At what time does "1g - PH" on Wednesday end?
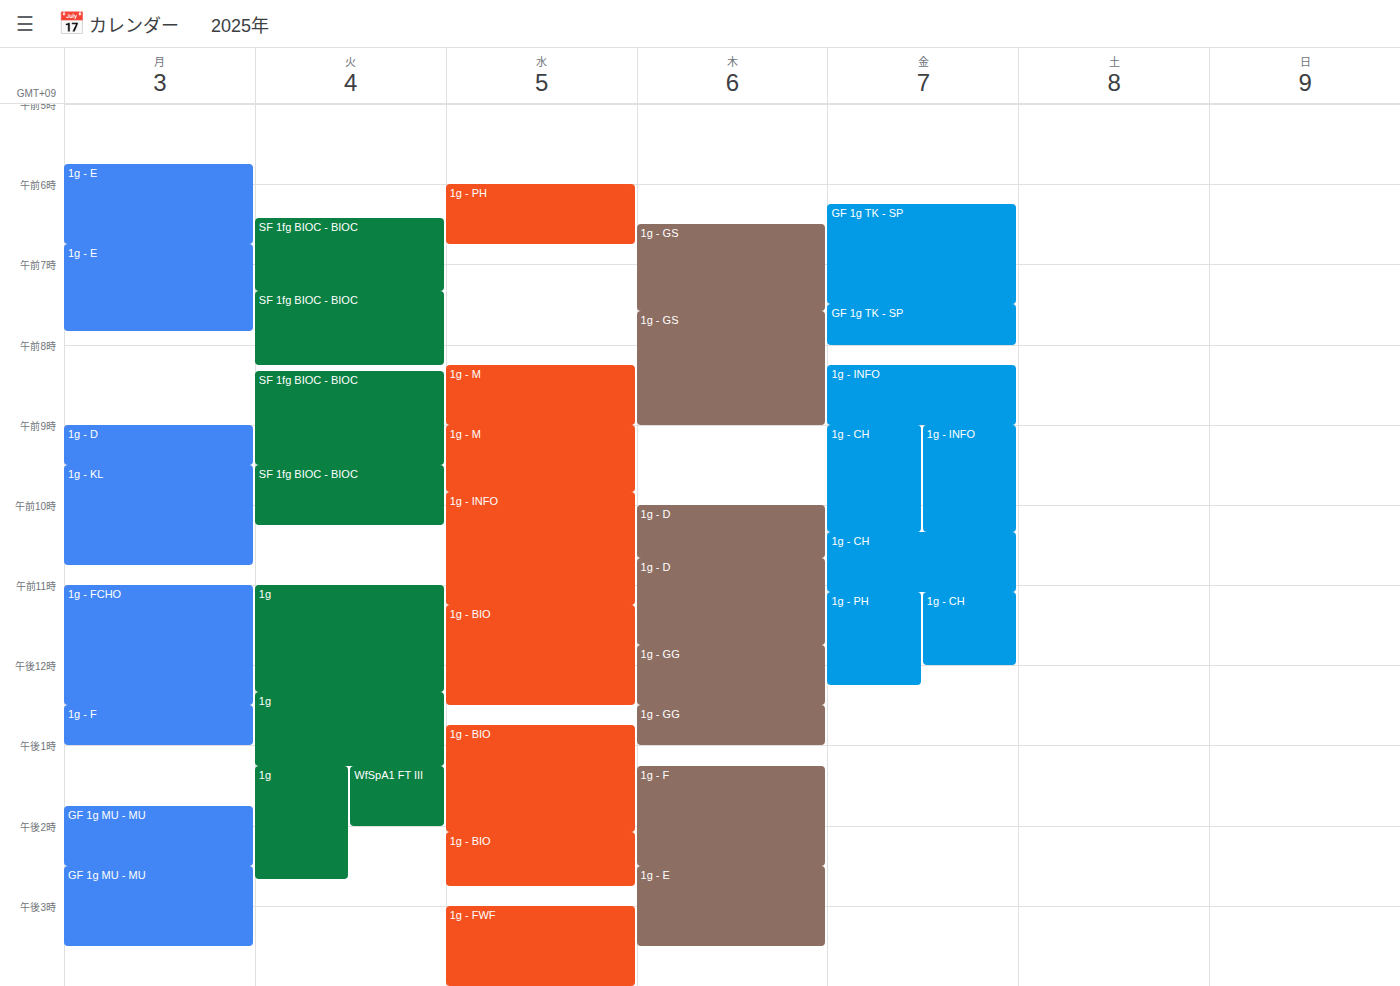
6:45 AM